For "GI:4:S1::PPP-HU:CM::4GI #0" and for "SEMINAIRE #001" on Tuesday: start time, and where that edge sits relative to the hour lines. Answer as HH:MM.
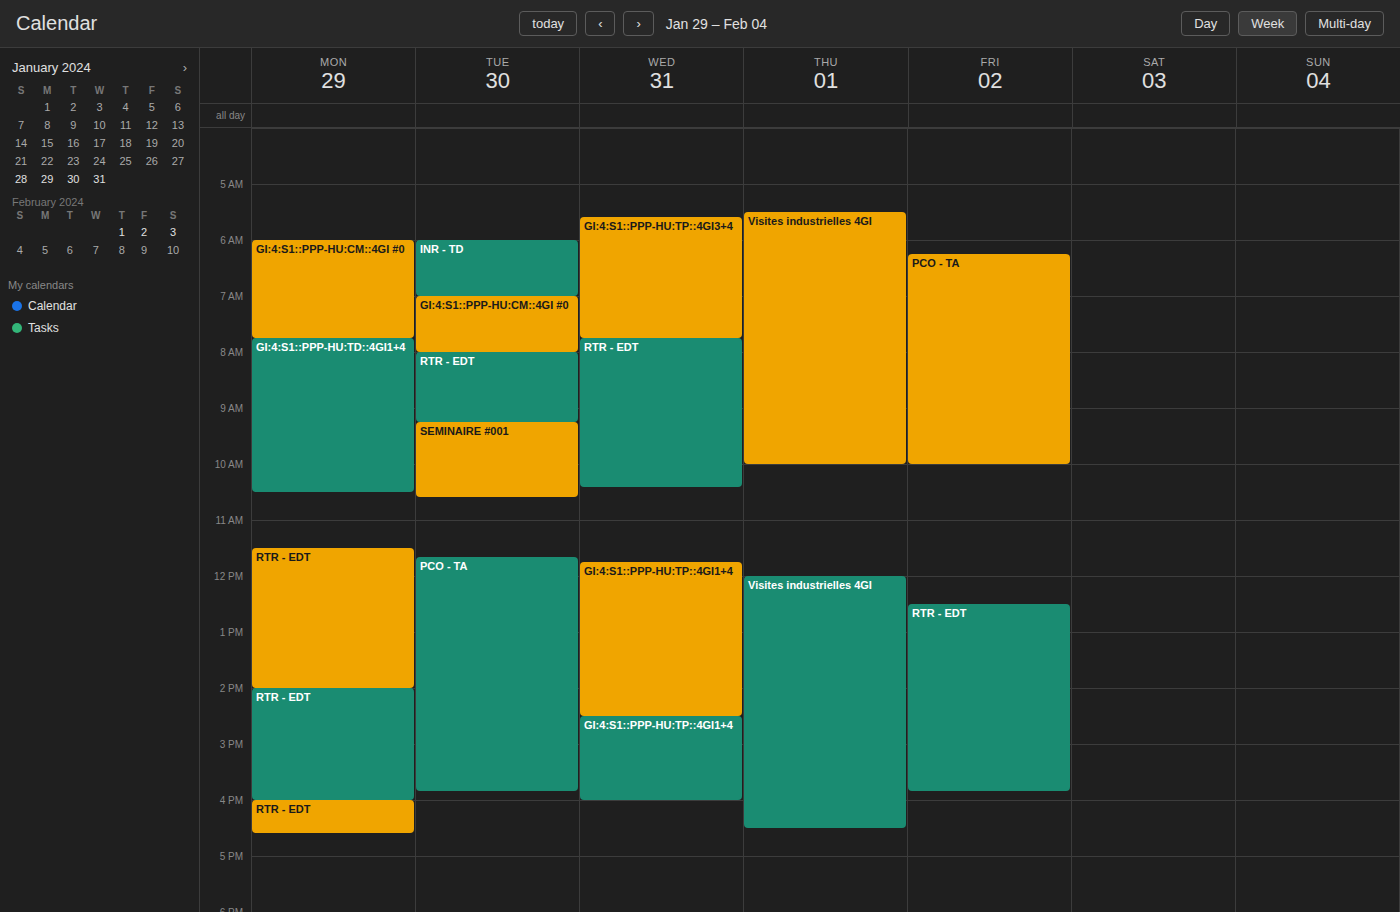
"GI:4:S1::PPP-HU:CM::4GI #0": 07:00, exactly on the 07:00 line. "SEMINAIRE #001": 09:15, neither: a quarter of the way from the 09:00 line to the 10:00 line.